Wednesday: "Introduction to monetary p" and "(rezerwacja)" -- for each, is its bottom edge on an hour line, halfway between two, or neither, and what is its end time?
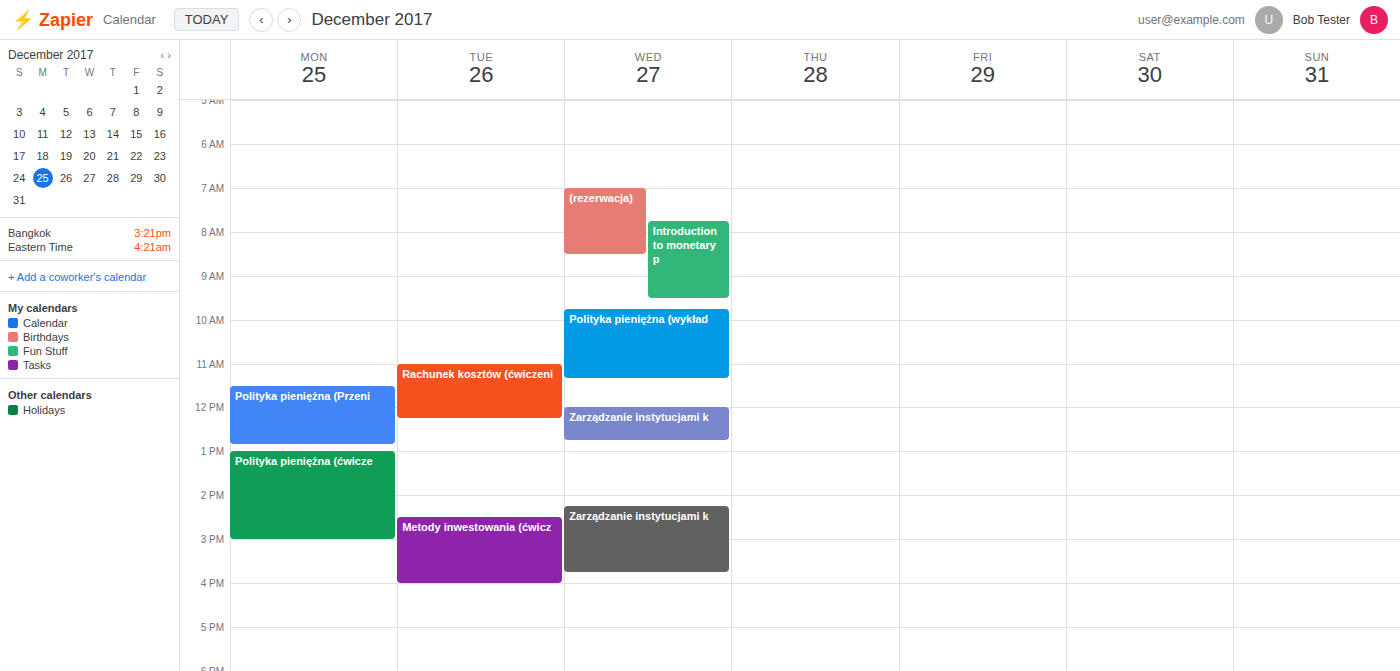
"Introduction to monetary p": 9:30 AM, halfway between the 9 AM and 10 AM lines. "(rezerwacja)": 8:30 AM, halfway between the 8 AM and 9 AM lines.